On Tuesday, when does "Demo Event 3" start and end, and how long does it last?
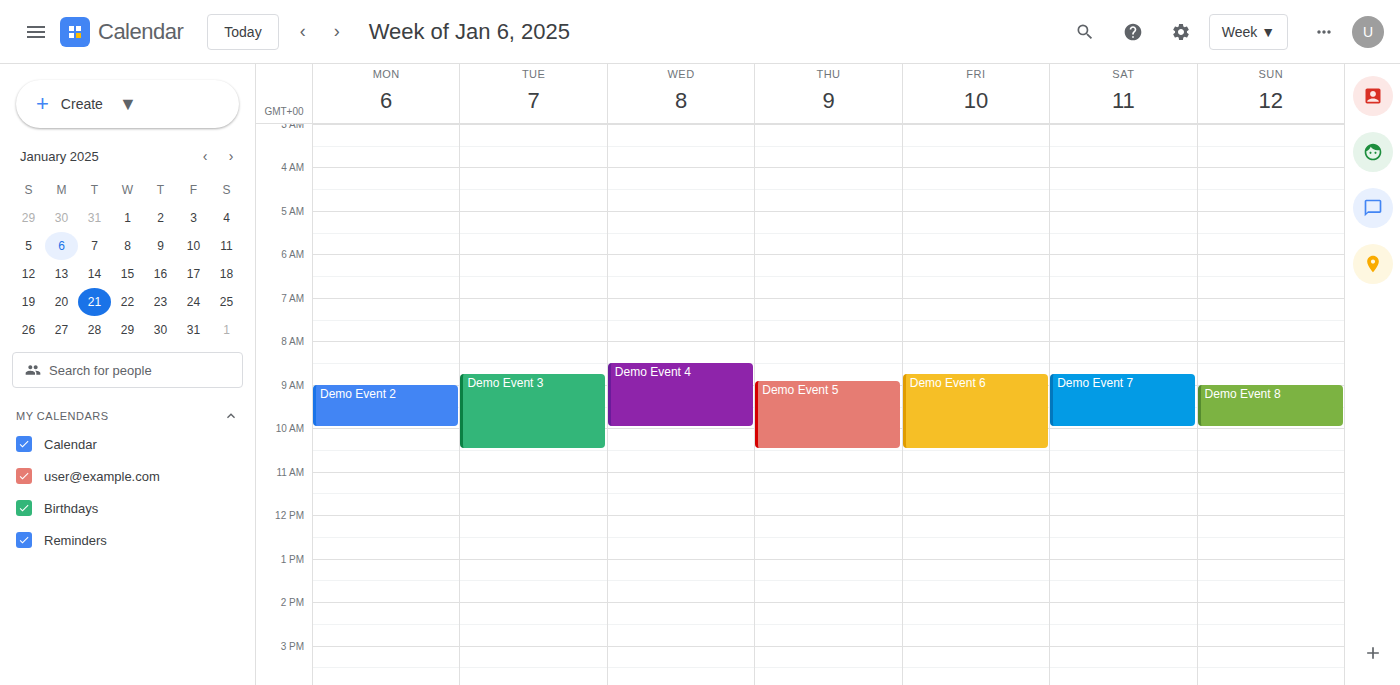
8:45 AM to 10:30 AM, 1 hour 45 minutes